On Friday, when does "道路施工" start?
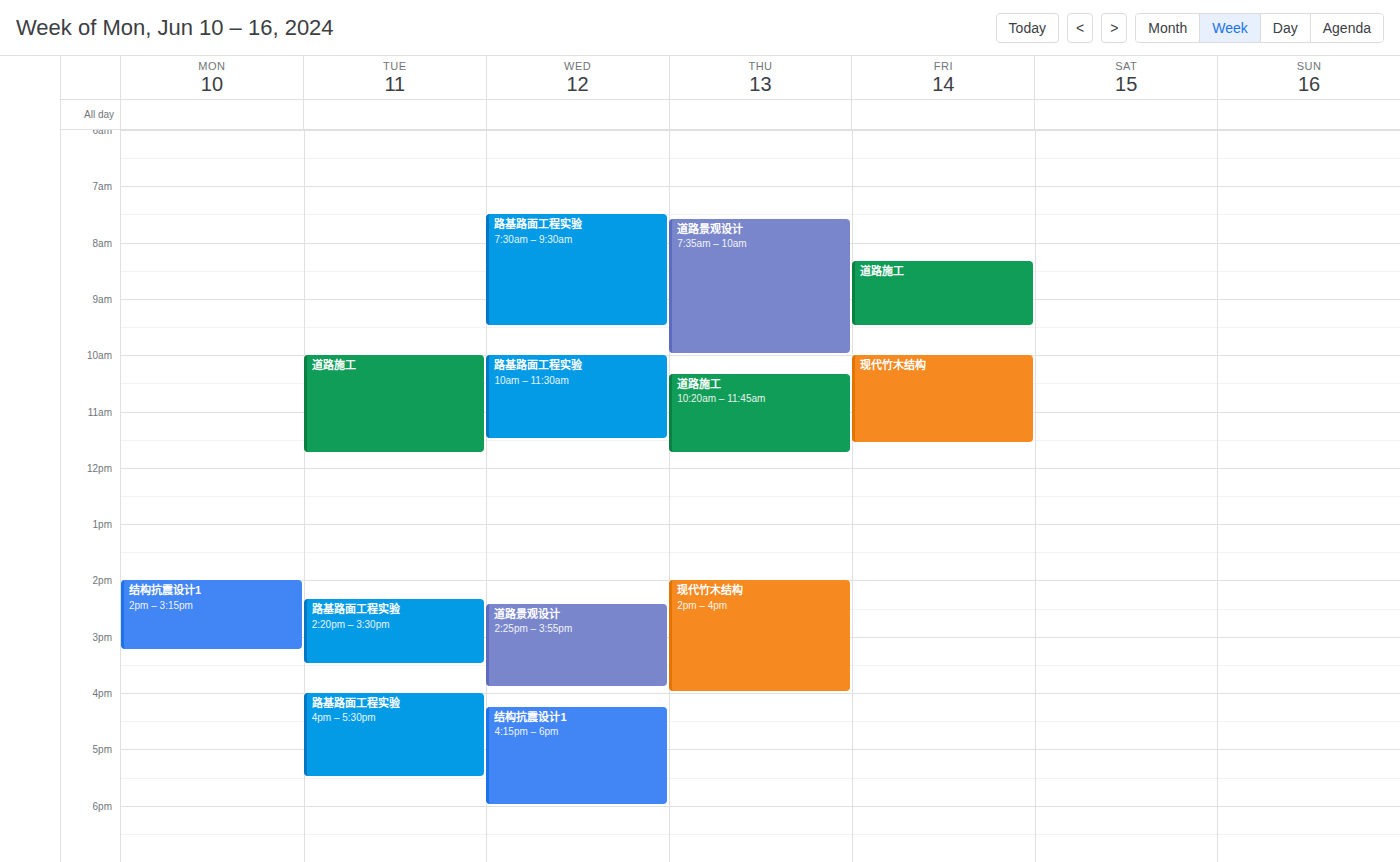
8:20 AM